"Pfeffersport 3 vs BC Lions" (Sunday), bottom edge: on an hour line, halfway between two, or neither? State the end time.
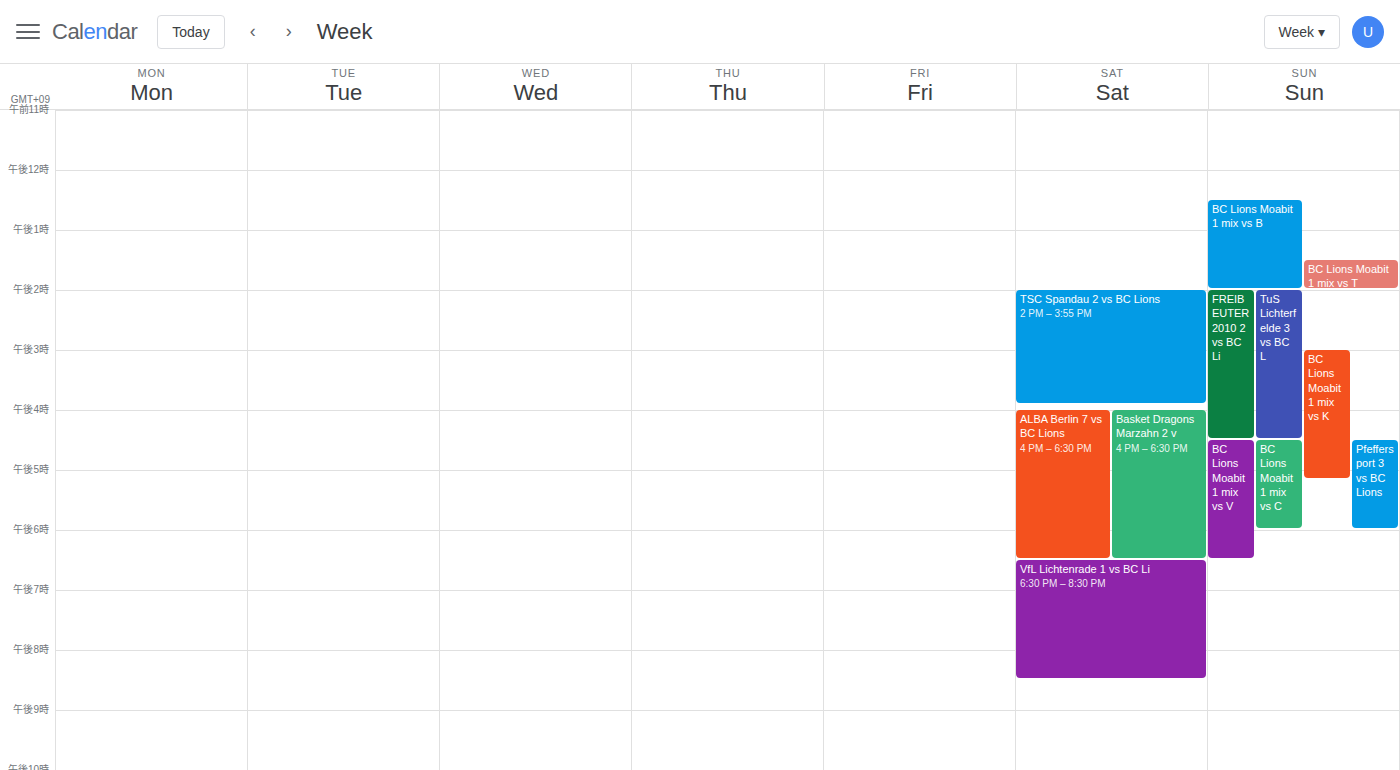
6:00 PM -- exactly on the 6 PM line.